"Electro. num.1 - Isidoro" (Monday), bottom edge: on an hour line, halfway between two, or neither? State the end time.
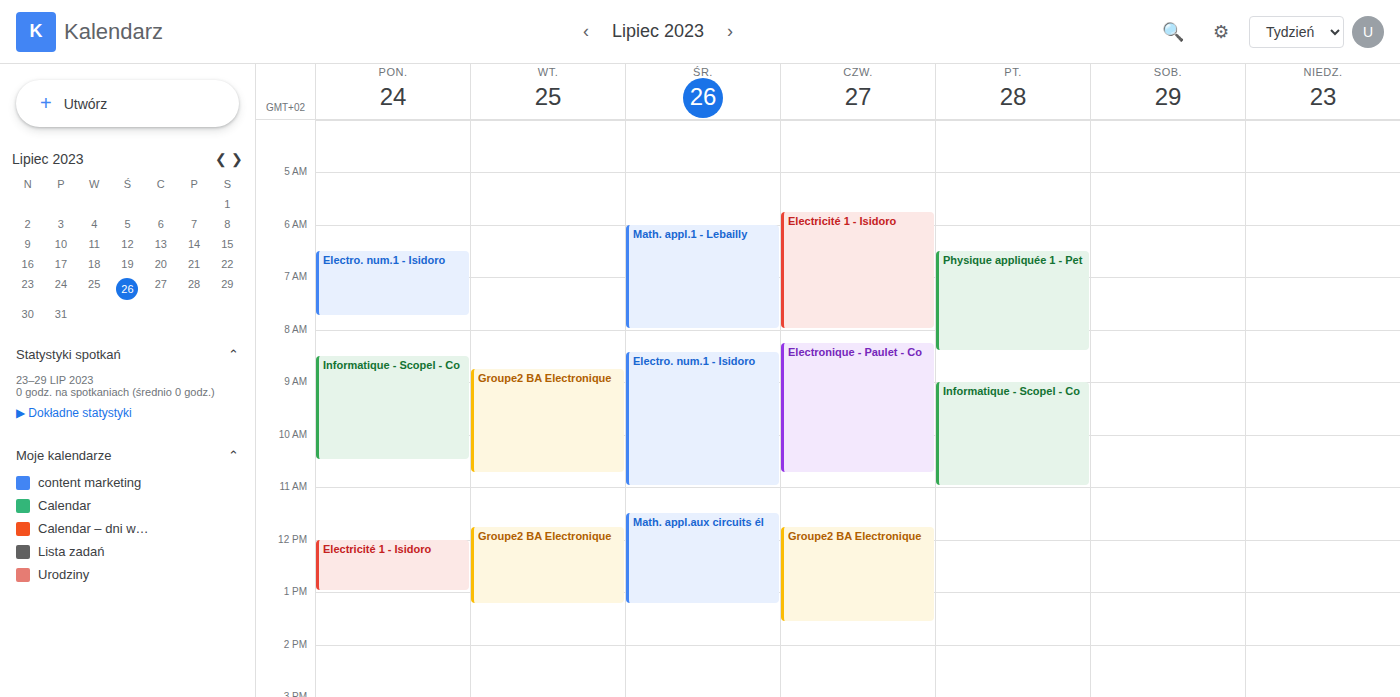
7:45 AM -- neither: three quarters of the way from the 7 AM line to the 8 AM line.